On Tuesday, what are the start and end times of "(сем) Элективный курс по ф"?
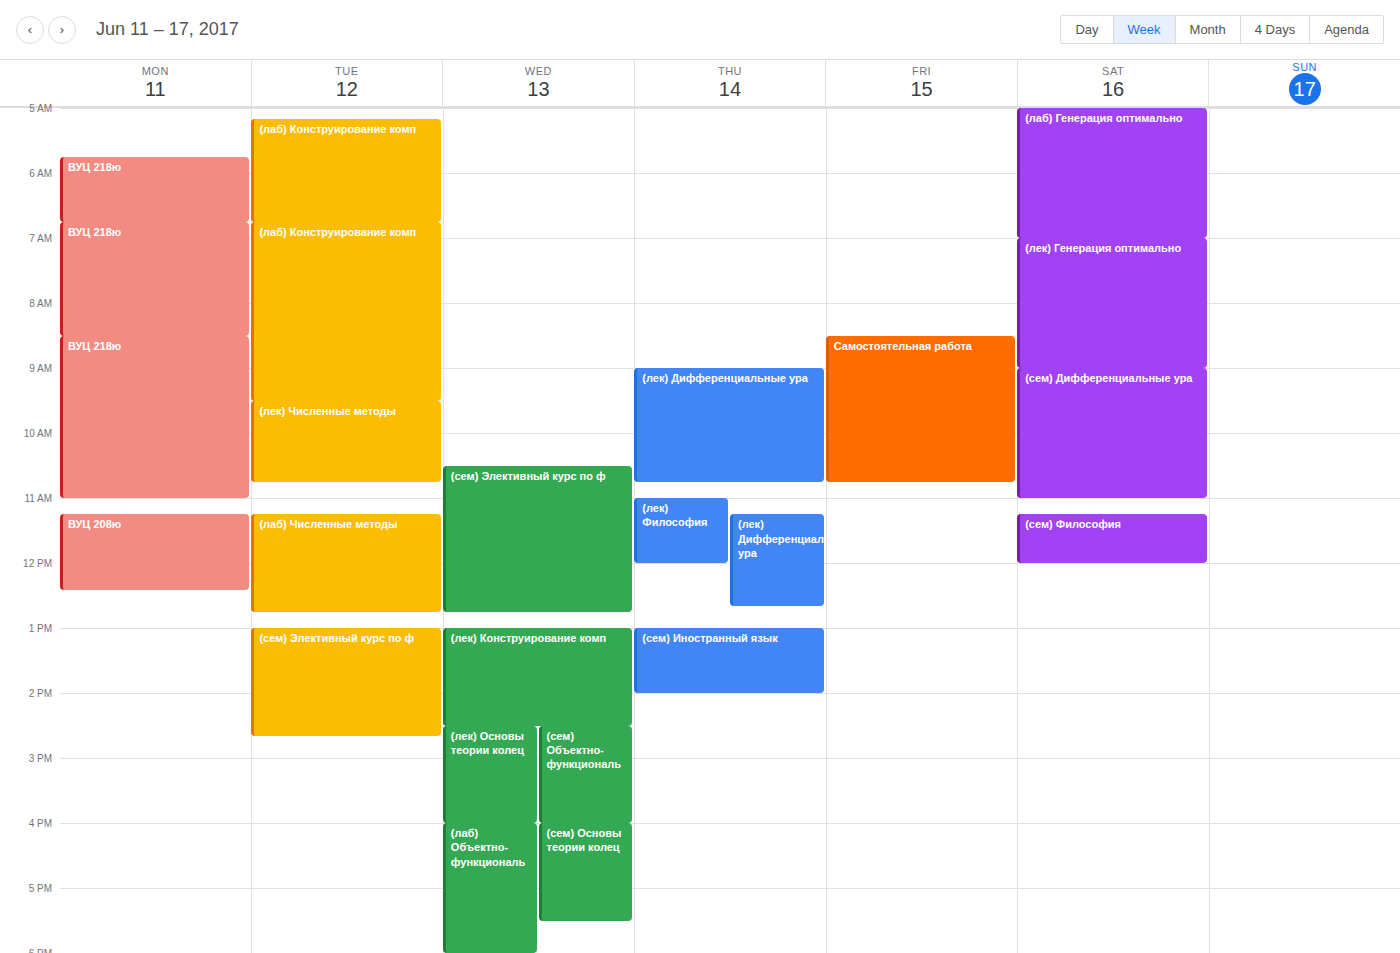
1:00 PM to 2:40 PM